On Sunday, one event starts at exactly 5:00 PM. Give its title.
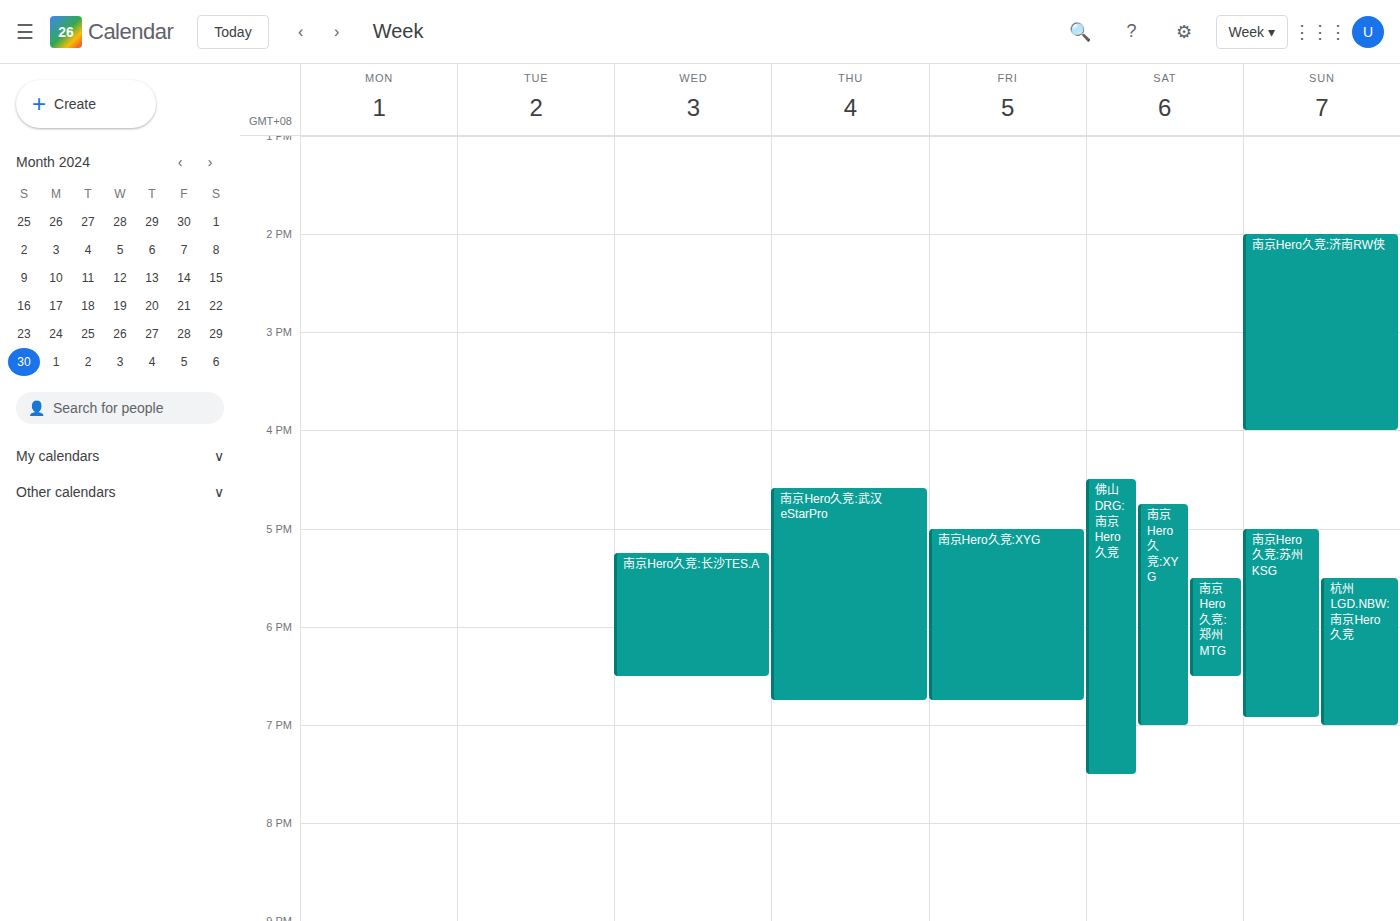
"南京Hero久竞:苏州KSG"